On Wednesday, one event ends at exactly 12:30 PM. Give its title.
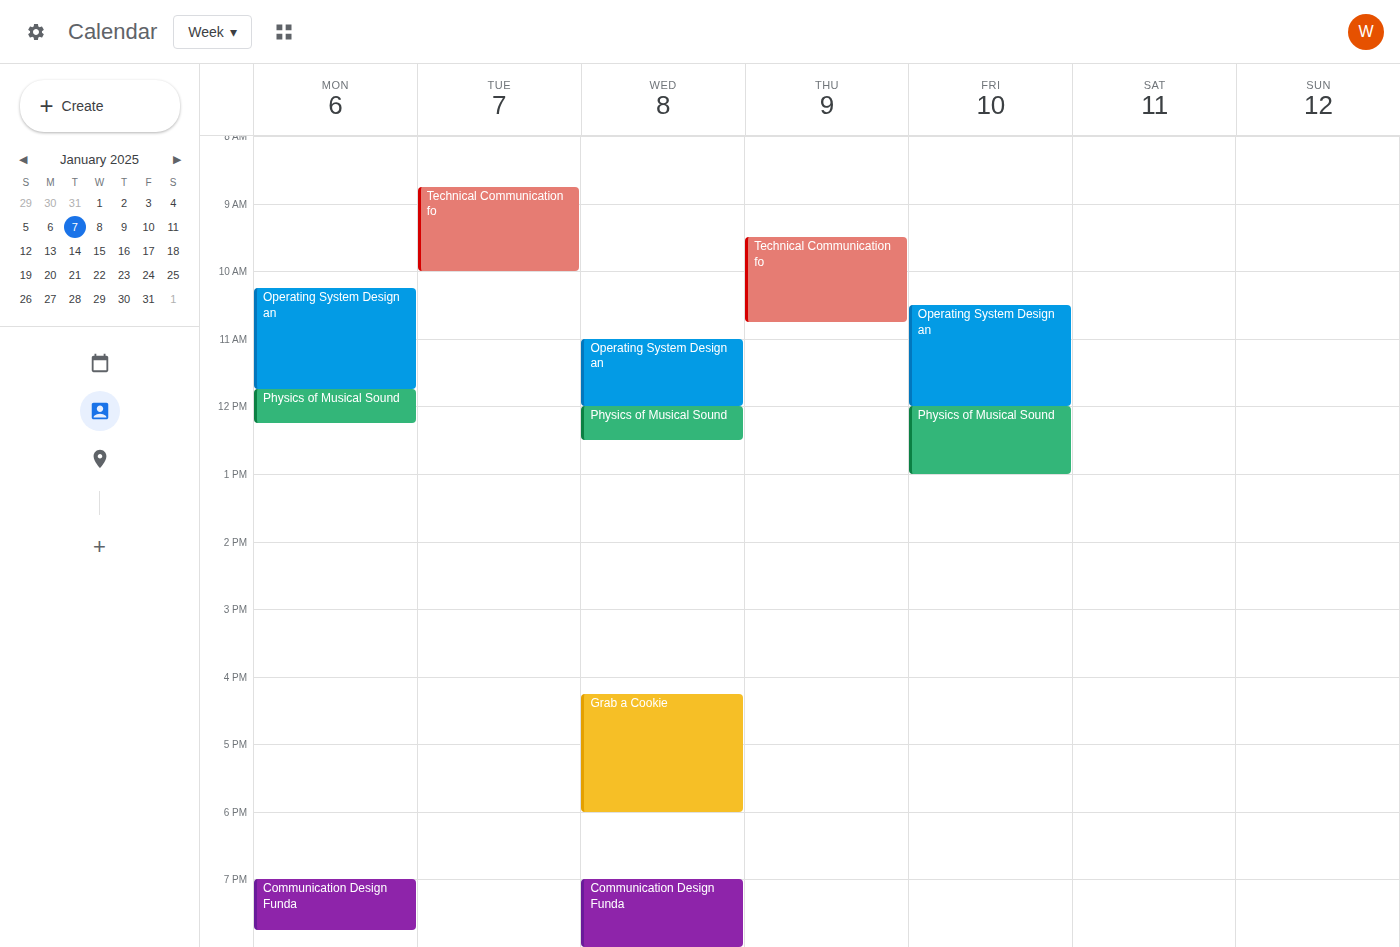
"Physics of Musical Sound"